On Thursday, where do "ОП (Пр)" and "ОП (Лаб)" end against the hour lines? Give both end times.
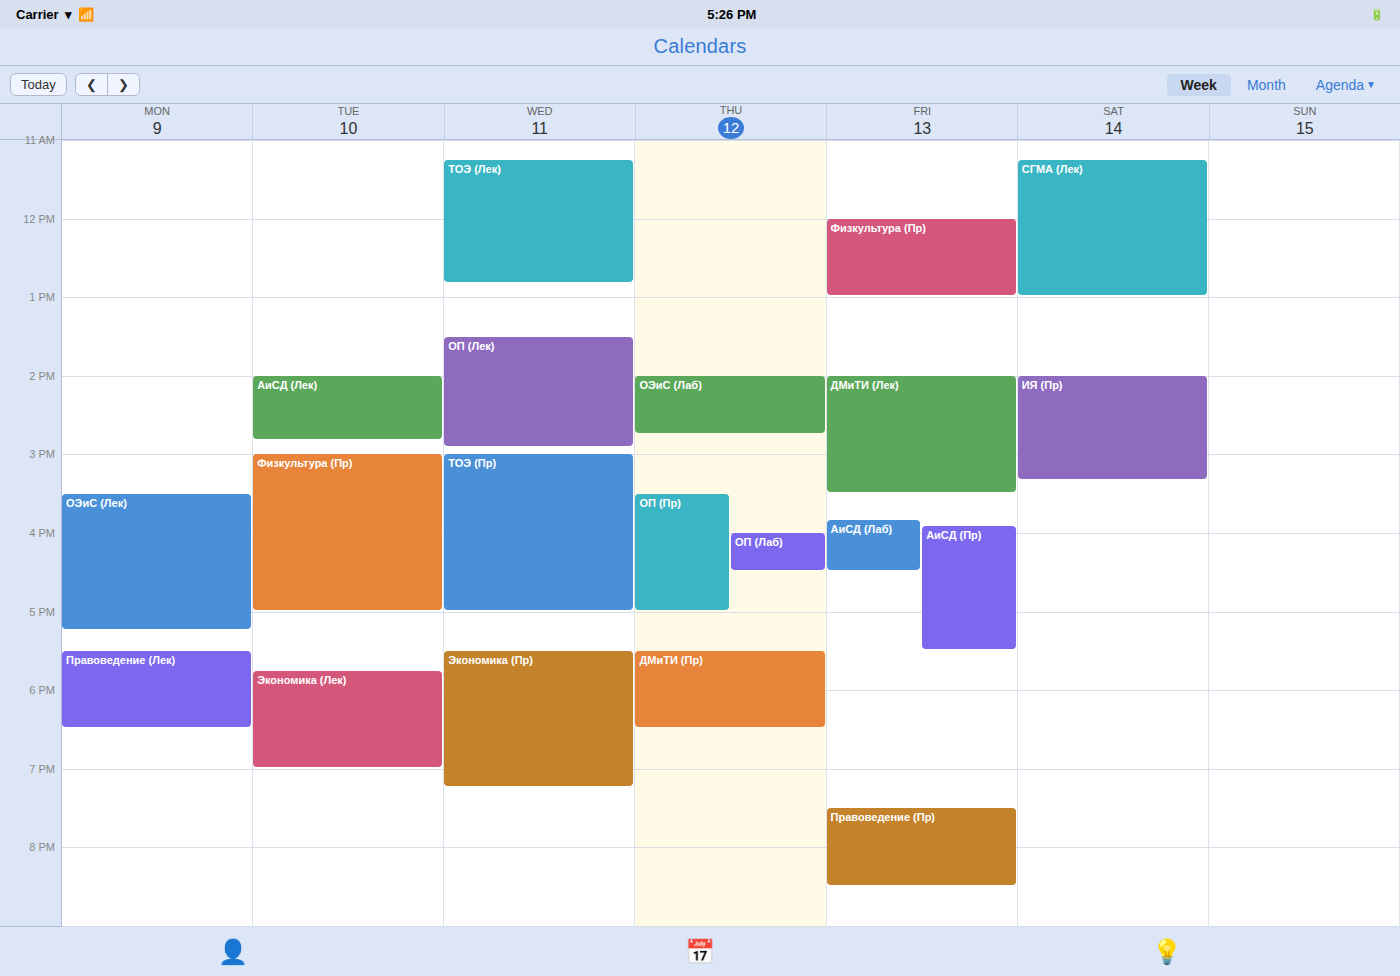
"ОП (Пр)": 5:00 PM, exactly on the 5 PM line. "ОП (Лаб)": 4:30 PM, halfway between the 4 PM and 5 PM lines.